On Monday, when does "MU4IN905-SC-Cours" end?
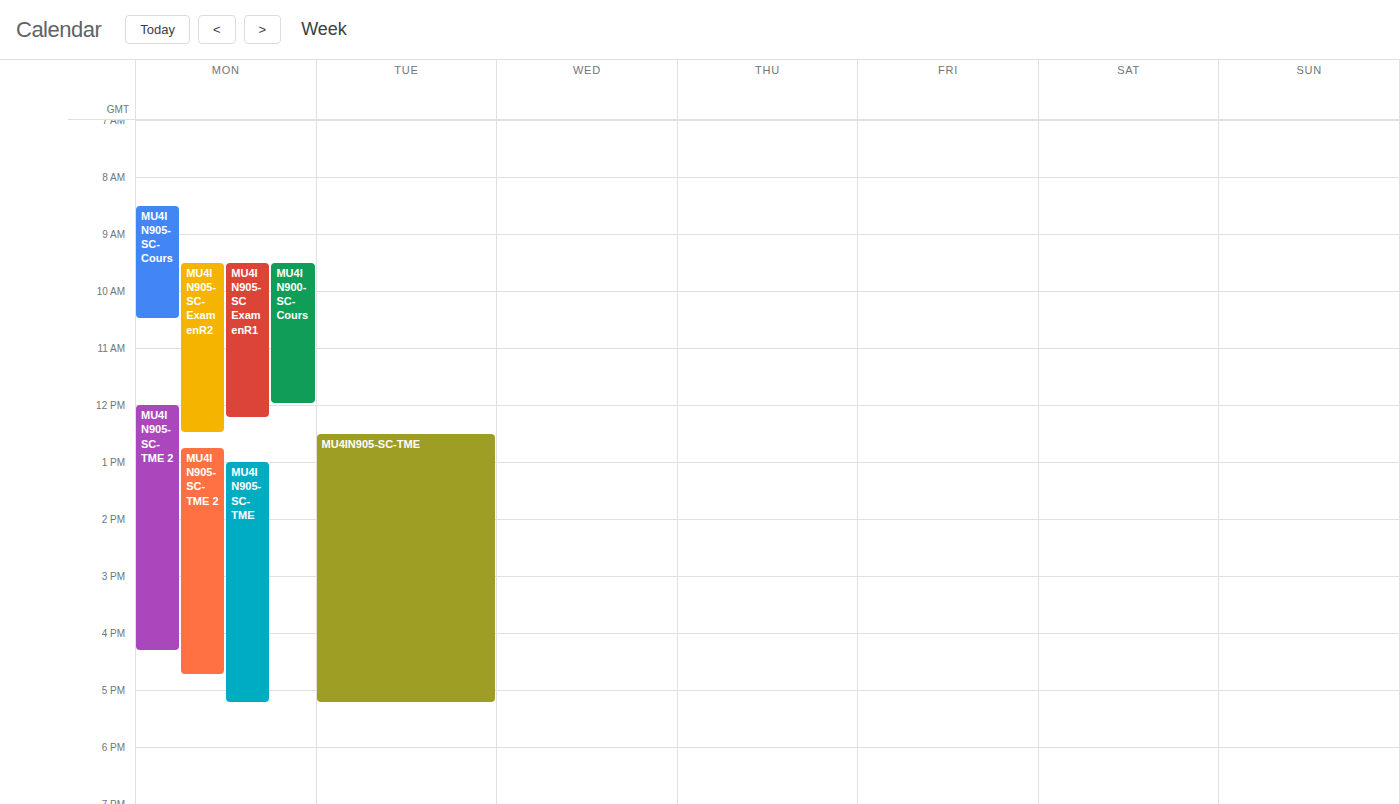
10:30 AM